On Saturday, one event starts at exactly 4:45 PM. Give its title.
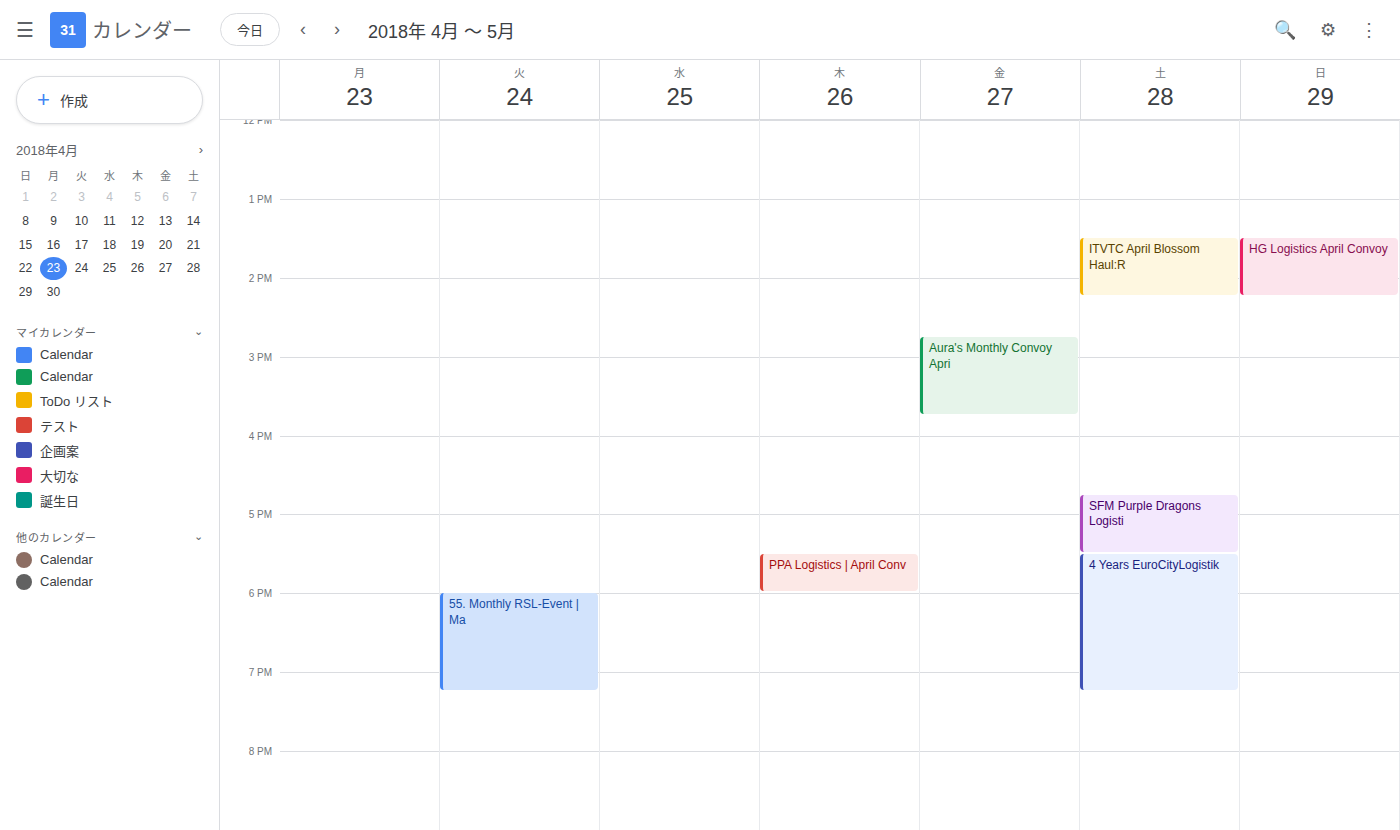
"SFM Purple Dragons Logisti"